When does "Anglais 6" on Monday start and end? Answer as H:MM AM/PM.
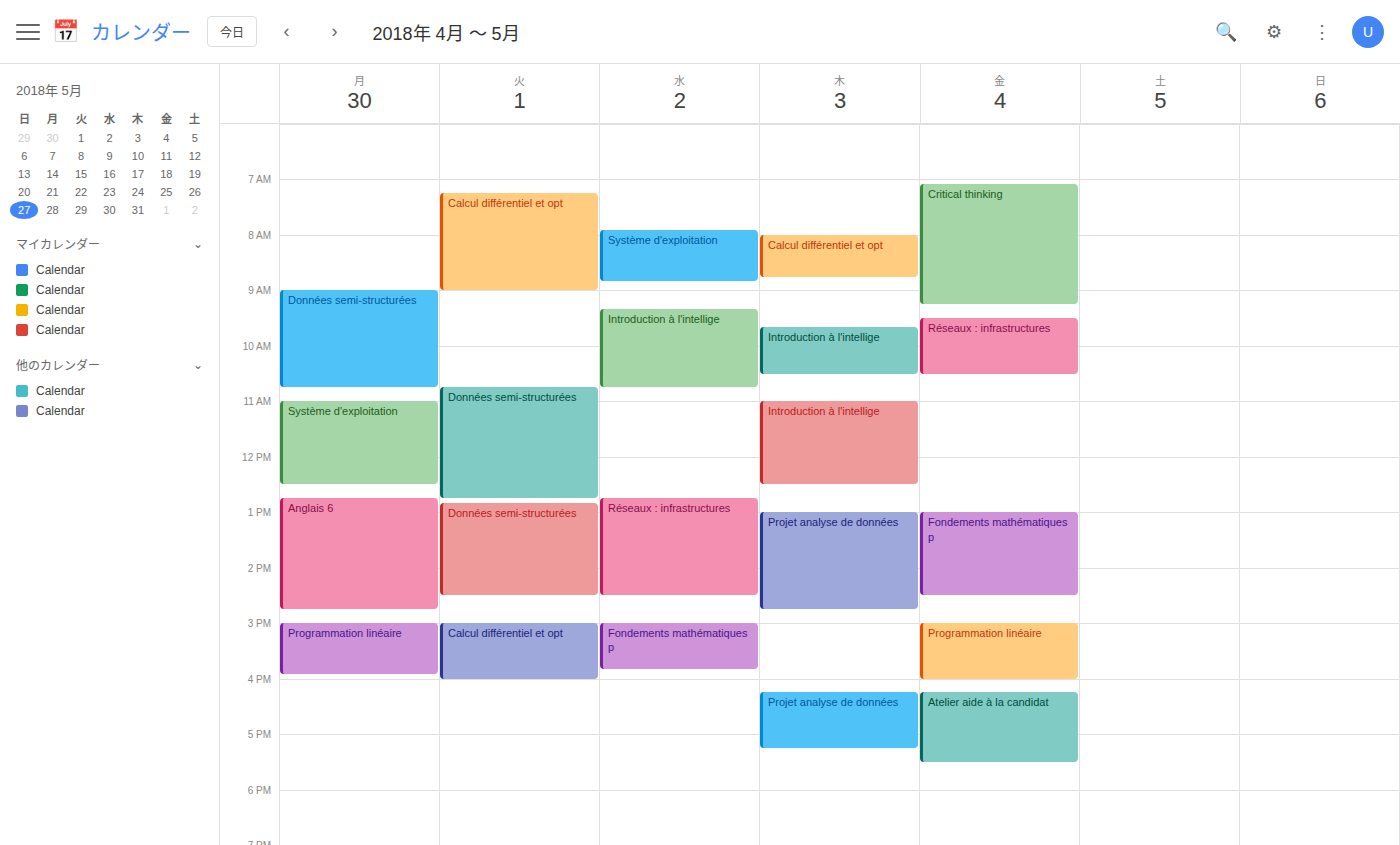
12:45 PM to 2:45 PM